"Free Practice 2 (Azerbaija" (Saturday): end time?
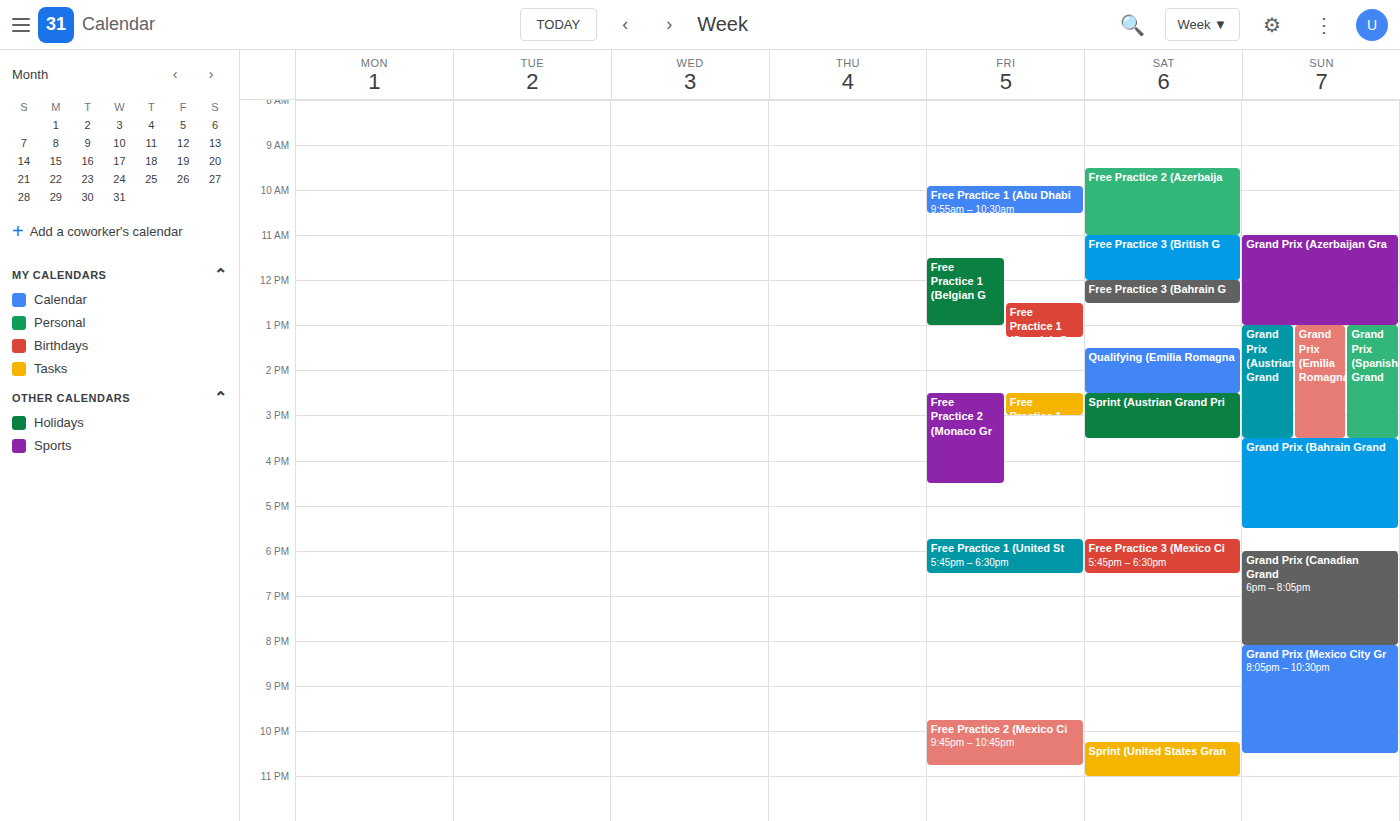
11:00